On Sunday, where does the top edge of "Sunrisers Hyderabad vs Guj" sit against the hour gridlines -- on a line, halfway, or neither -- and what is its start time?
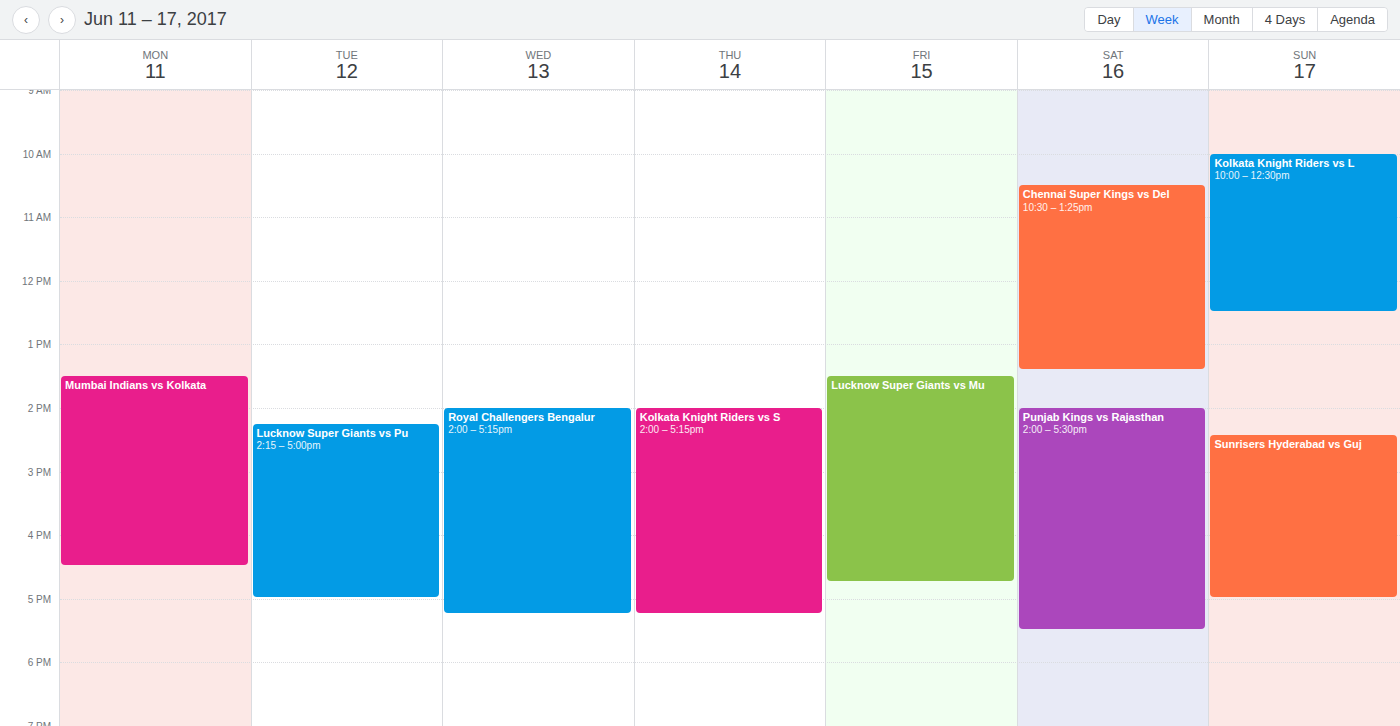
2:25 PM -- neither: 25 minutes below the 2 PM line and 35 minutes above the 3 PM line.